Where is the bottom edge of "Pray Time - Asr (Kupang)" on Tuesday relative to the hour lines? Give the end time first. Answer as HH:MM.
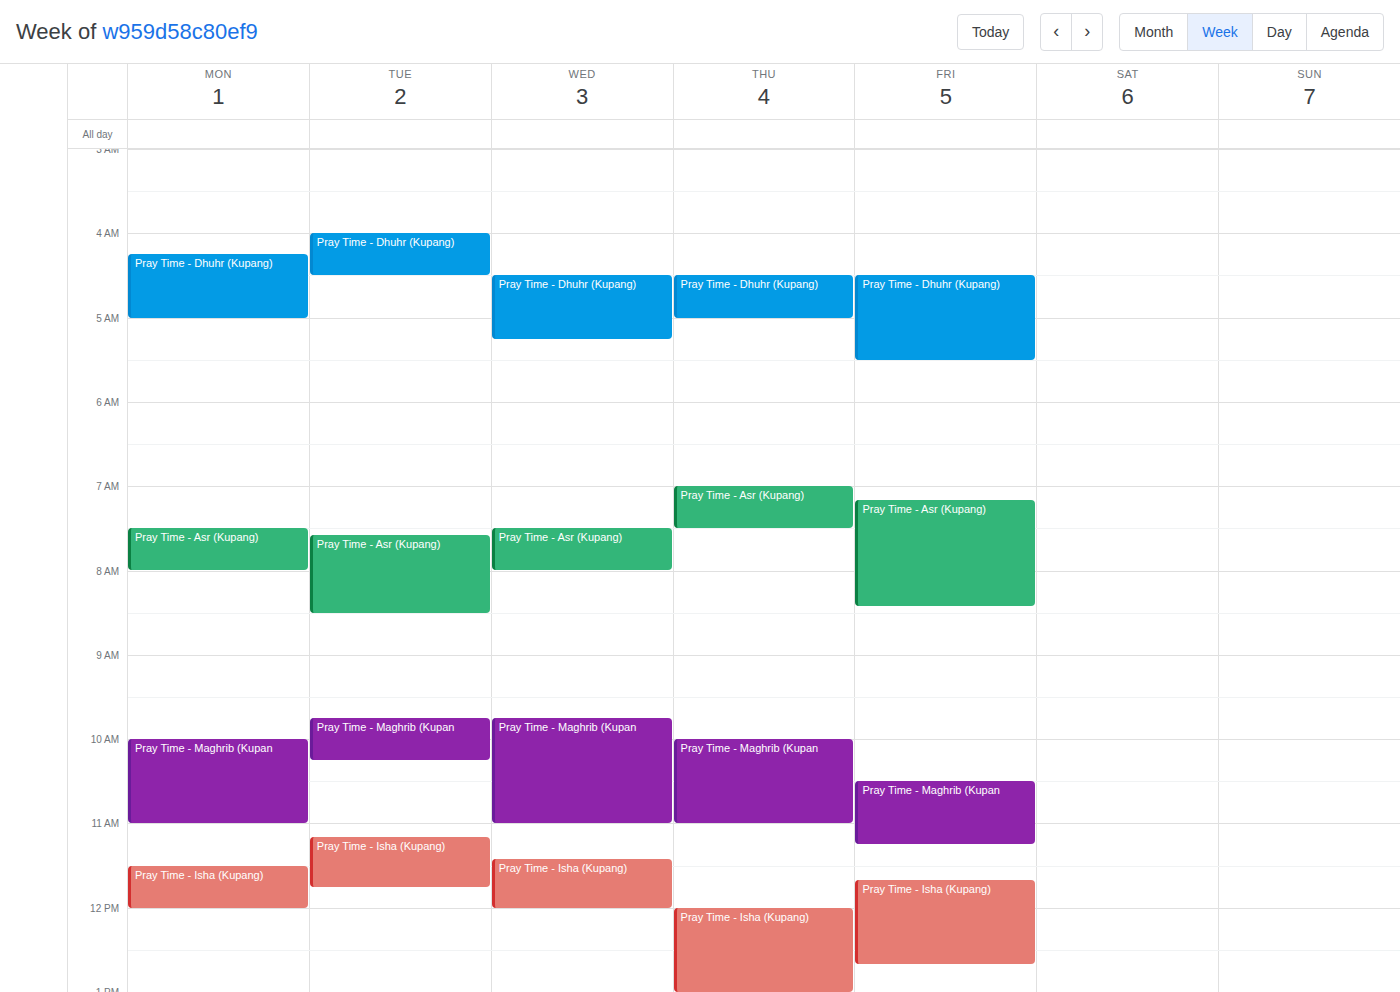
08:30 -- halfway between the 08:00 and 09:00 lines.